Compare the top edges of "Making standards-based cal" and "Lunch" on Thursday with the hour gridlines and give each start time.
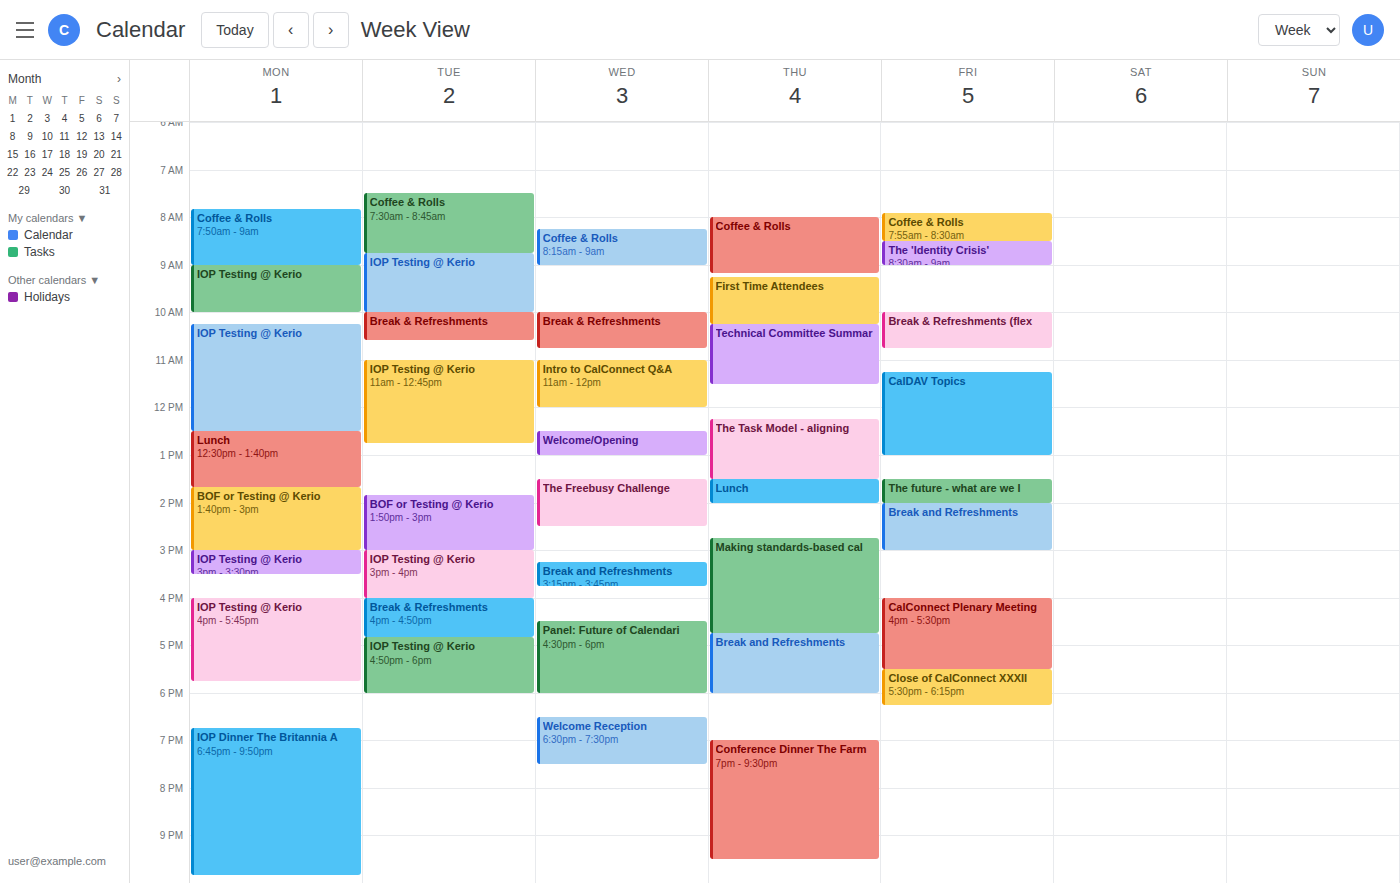
"Making standards-based cal": 2:45 PM, neither: three quarters of the way from the 2 PM line to the 3 PM line. "Lunch": 1:30 PM, halfway between the 1 PM and 2 PM lines.